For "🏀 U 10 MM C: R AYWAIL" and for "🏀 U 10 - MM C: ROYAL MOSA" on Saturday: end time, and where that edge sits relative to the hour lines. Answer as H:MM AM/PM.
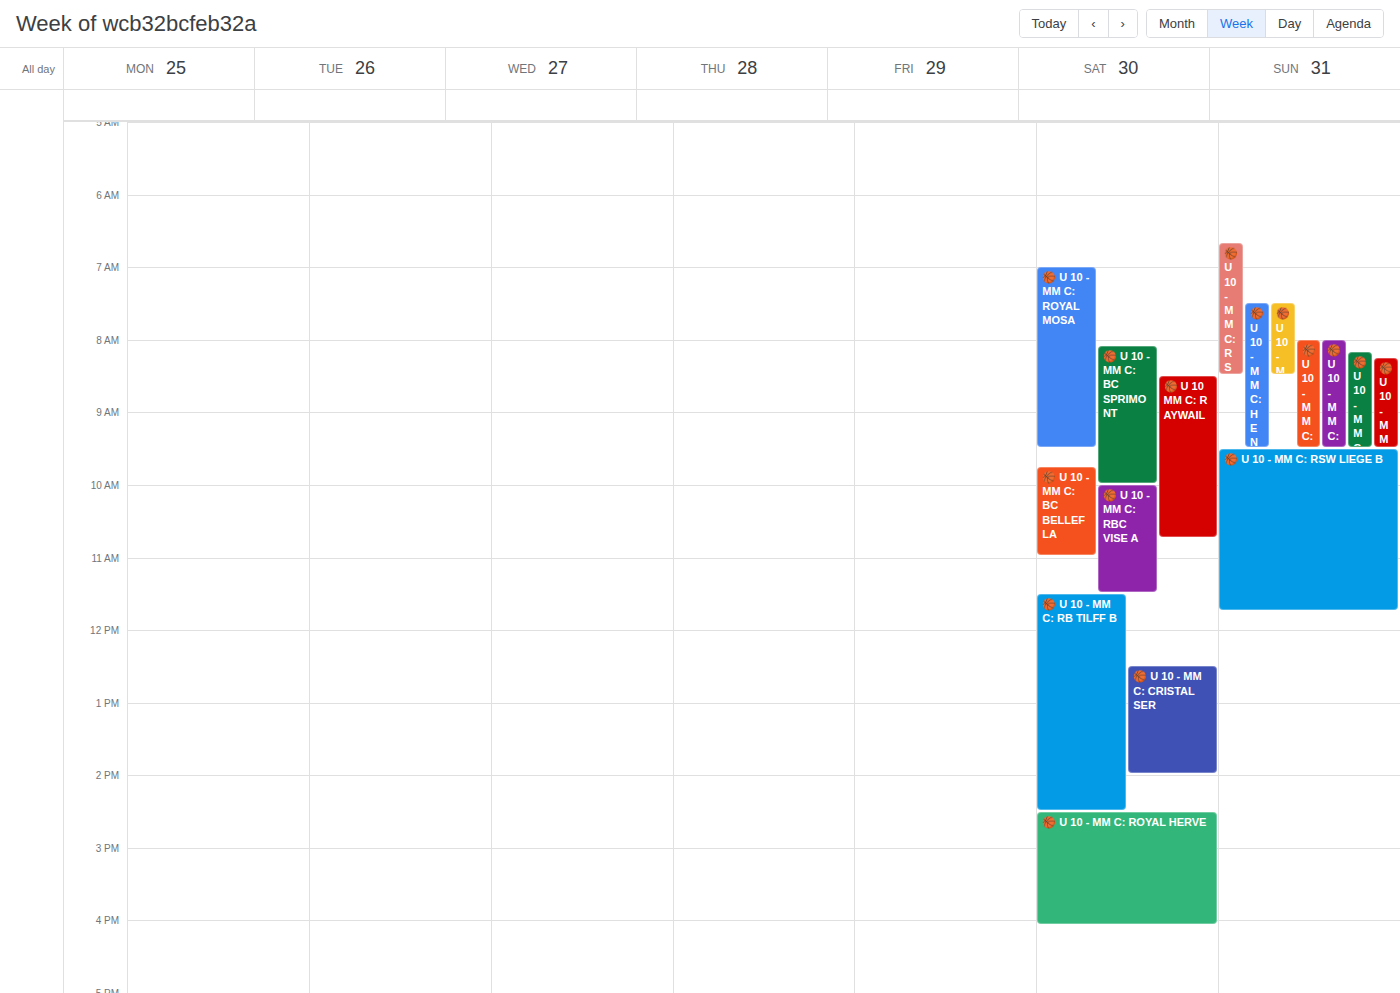
"🏀 U 10 MM C: R AYWAIL": 10:45 AM, neither: three quarters of the way from the 10 AM line to the 11 AM line. "🏀 U 10 - MM C: ROYAL MOSA": 9:30 AM, halfway between the 9 AM and 10 AM lines.